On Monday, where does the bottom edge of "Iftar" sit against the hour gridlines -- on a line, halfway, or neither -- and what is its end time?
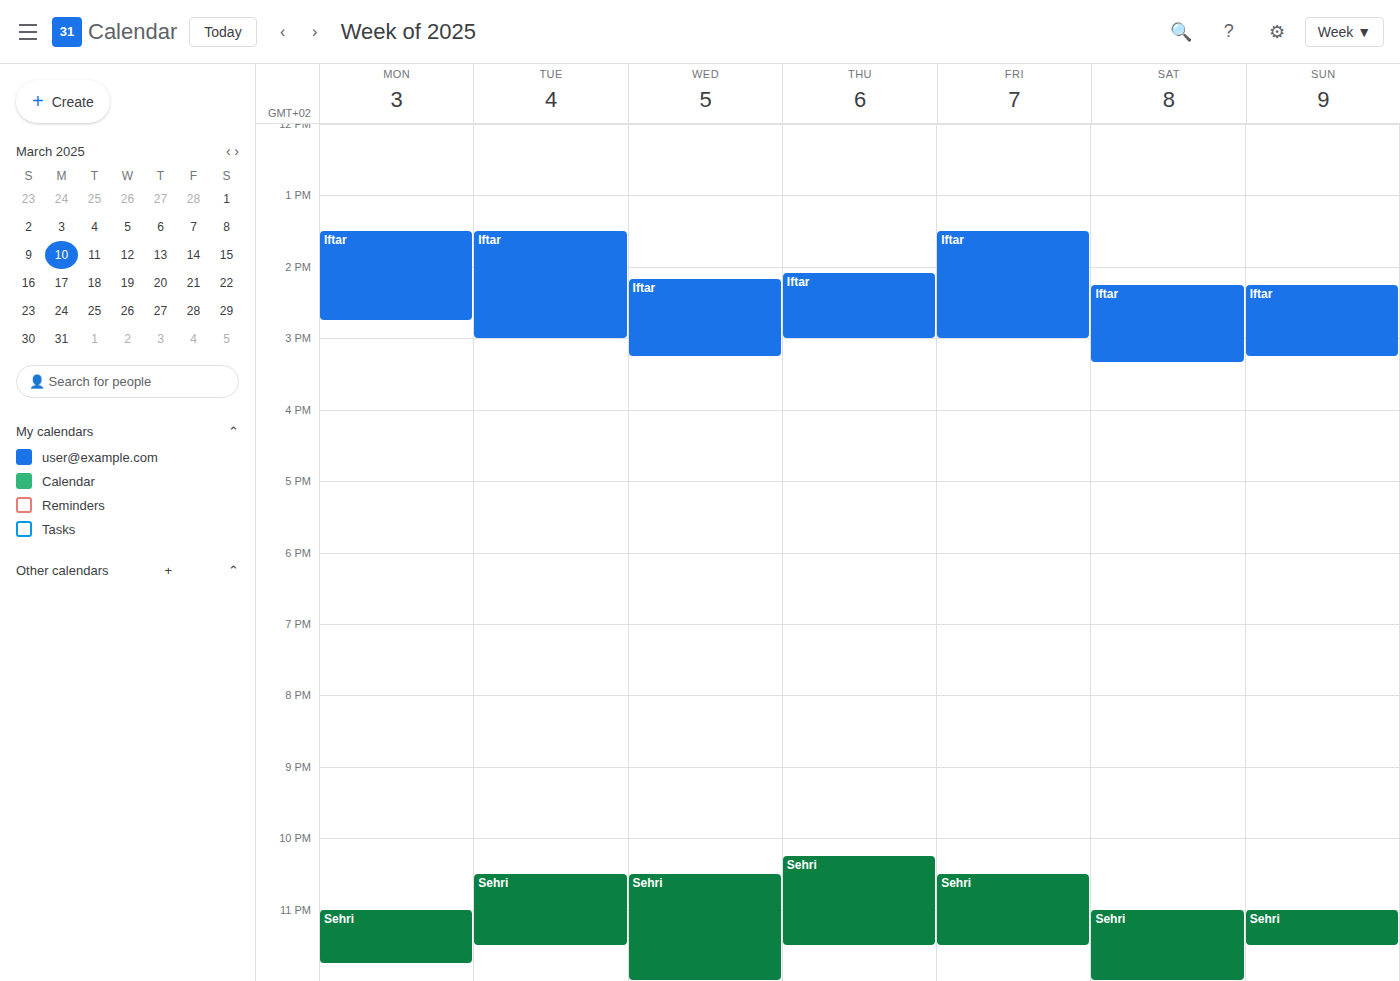
2:45 PM -- neither: three quarters of the way from the 2 PM line to the 3 PM line.